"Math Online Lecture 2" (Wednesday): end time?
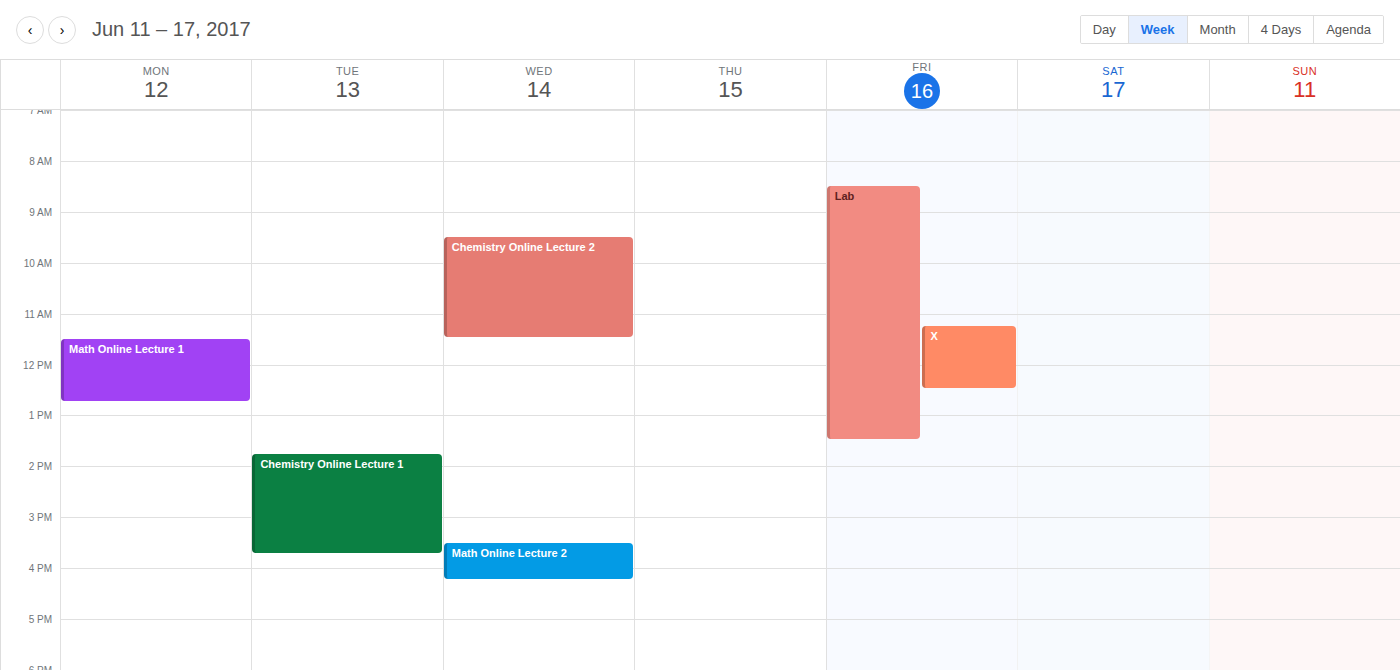
4:15 PM